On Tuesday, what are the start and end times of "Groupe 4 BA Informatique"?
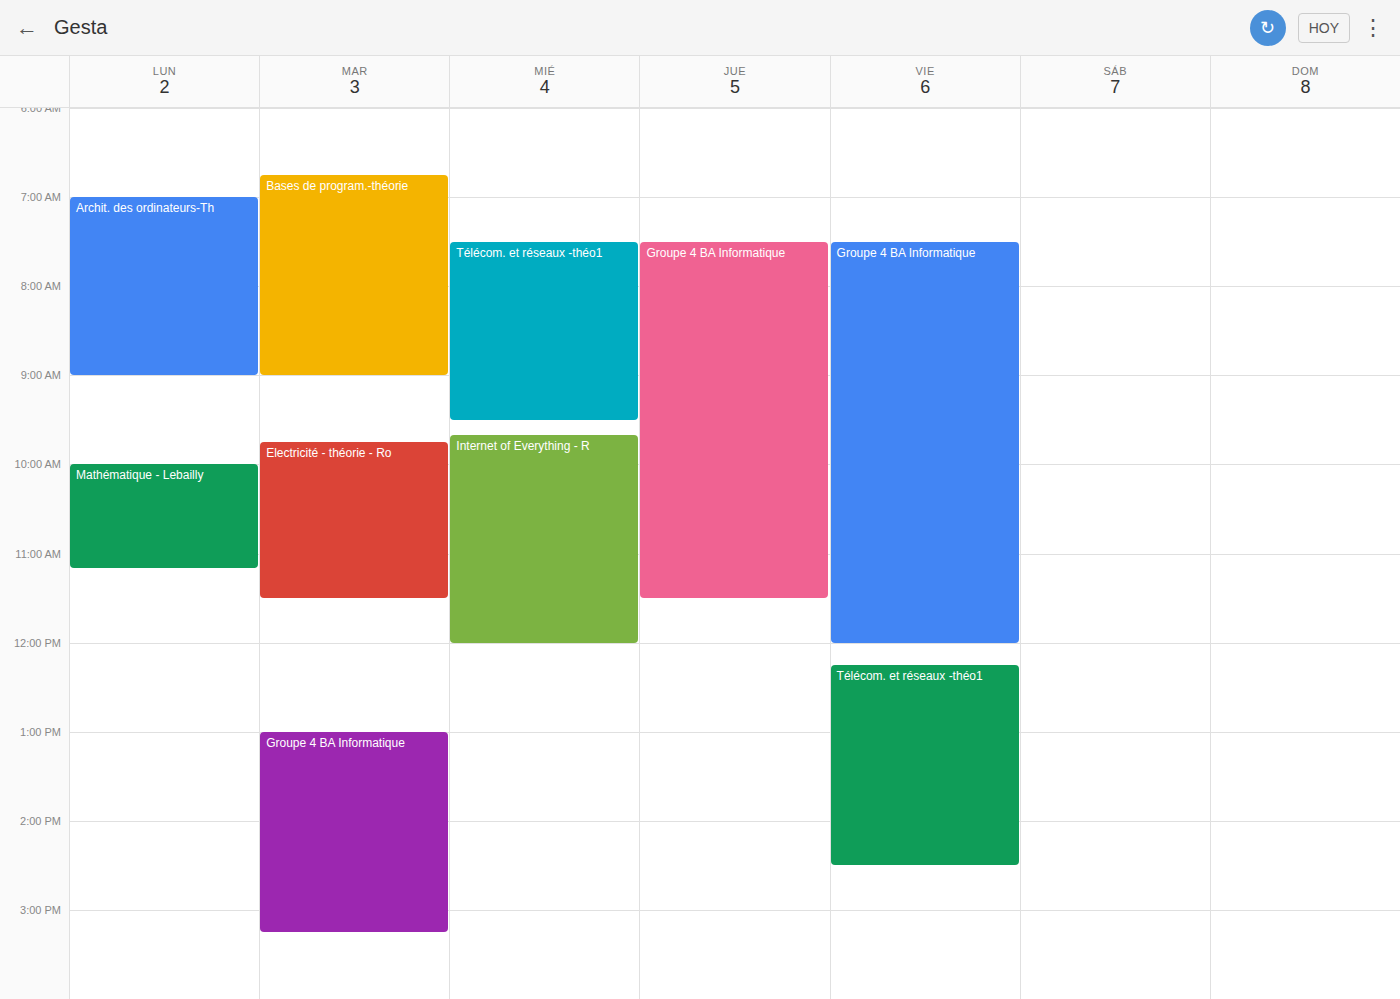
1:00 PM to 3:15 PM